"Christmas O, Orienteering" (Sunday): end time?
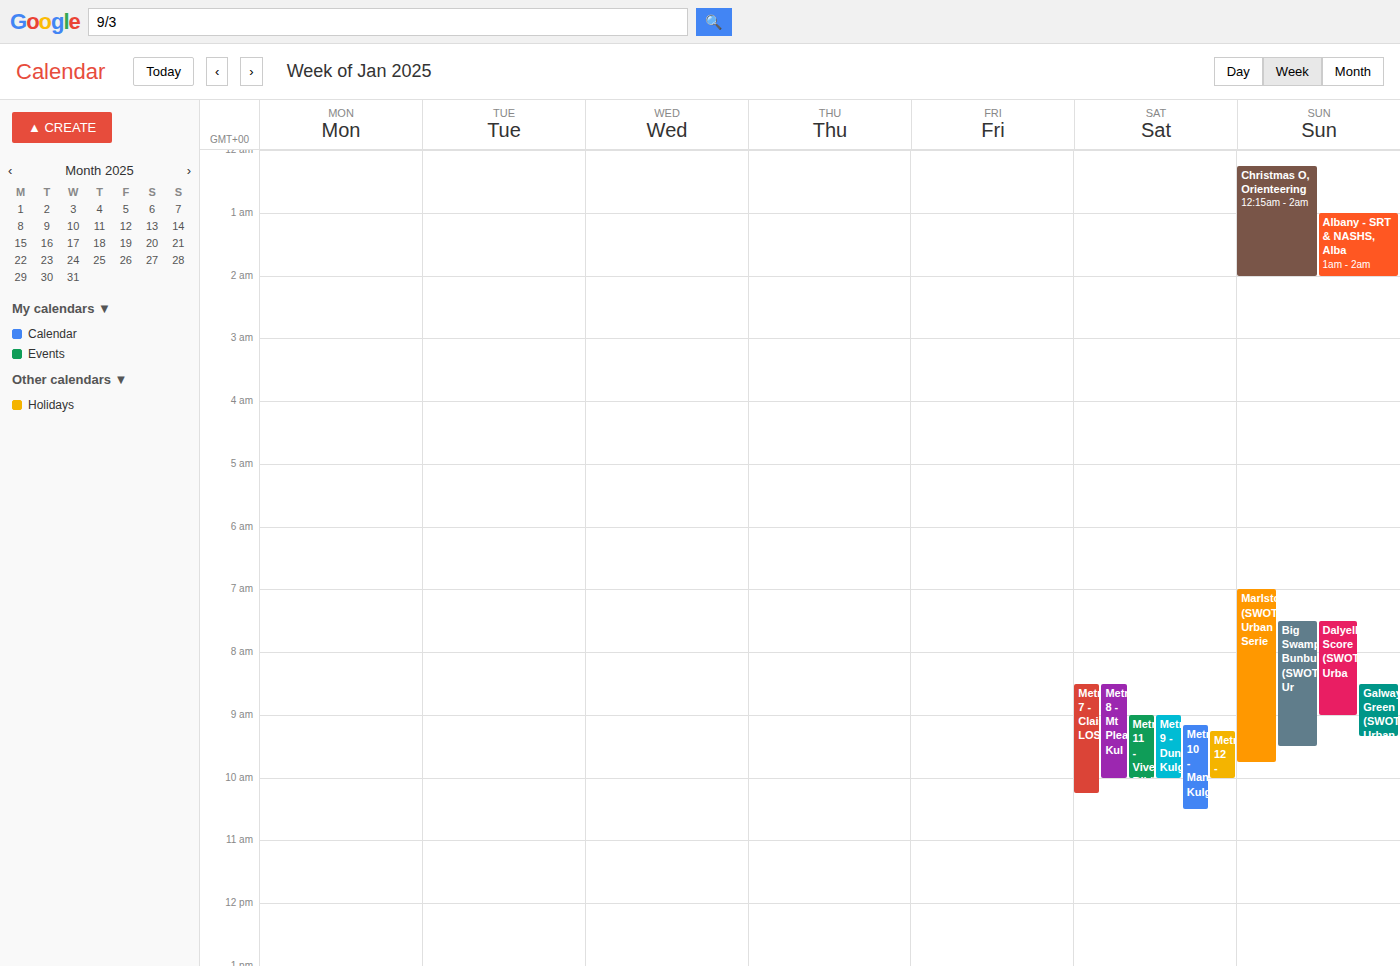
2:00 AM